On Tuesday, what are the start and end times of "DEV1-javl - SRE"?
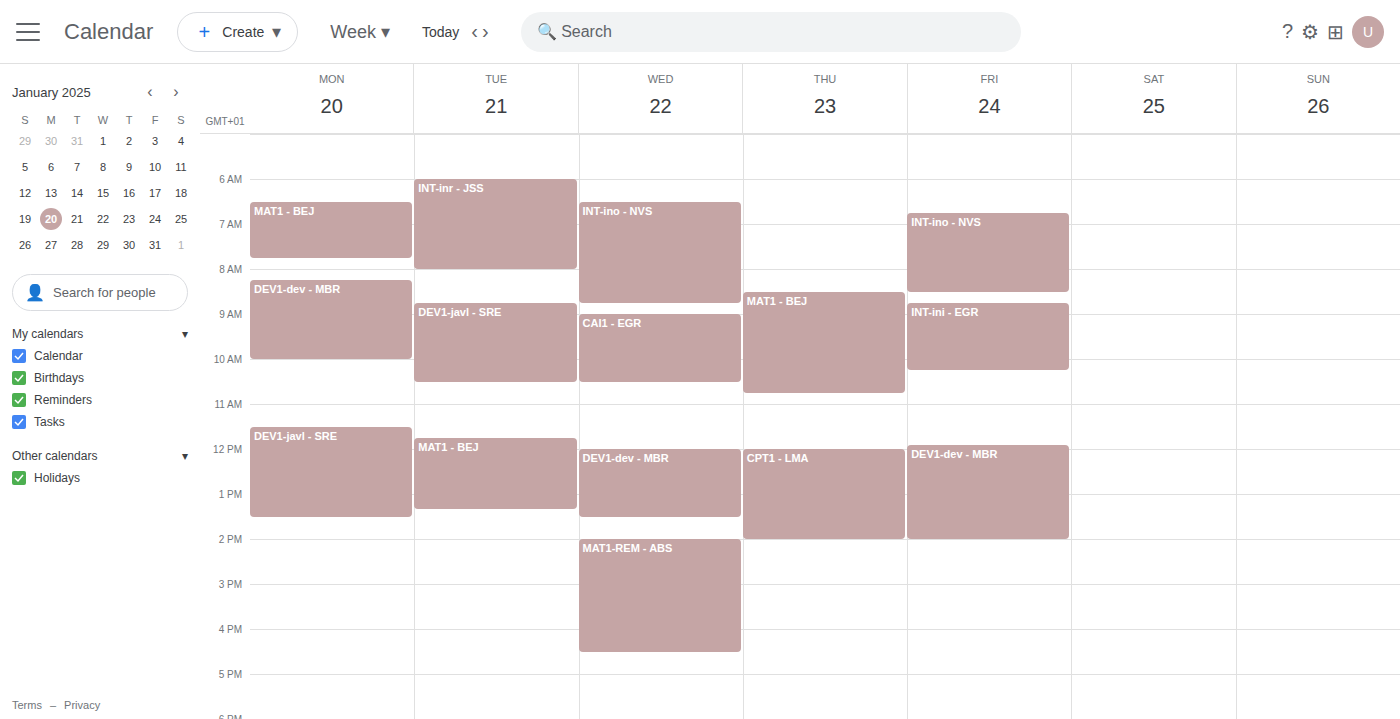
8:45 AM to 10:30 AM